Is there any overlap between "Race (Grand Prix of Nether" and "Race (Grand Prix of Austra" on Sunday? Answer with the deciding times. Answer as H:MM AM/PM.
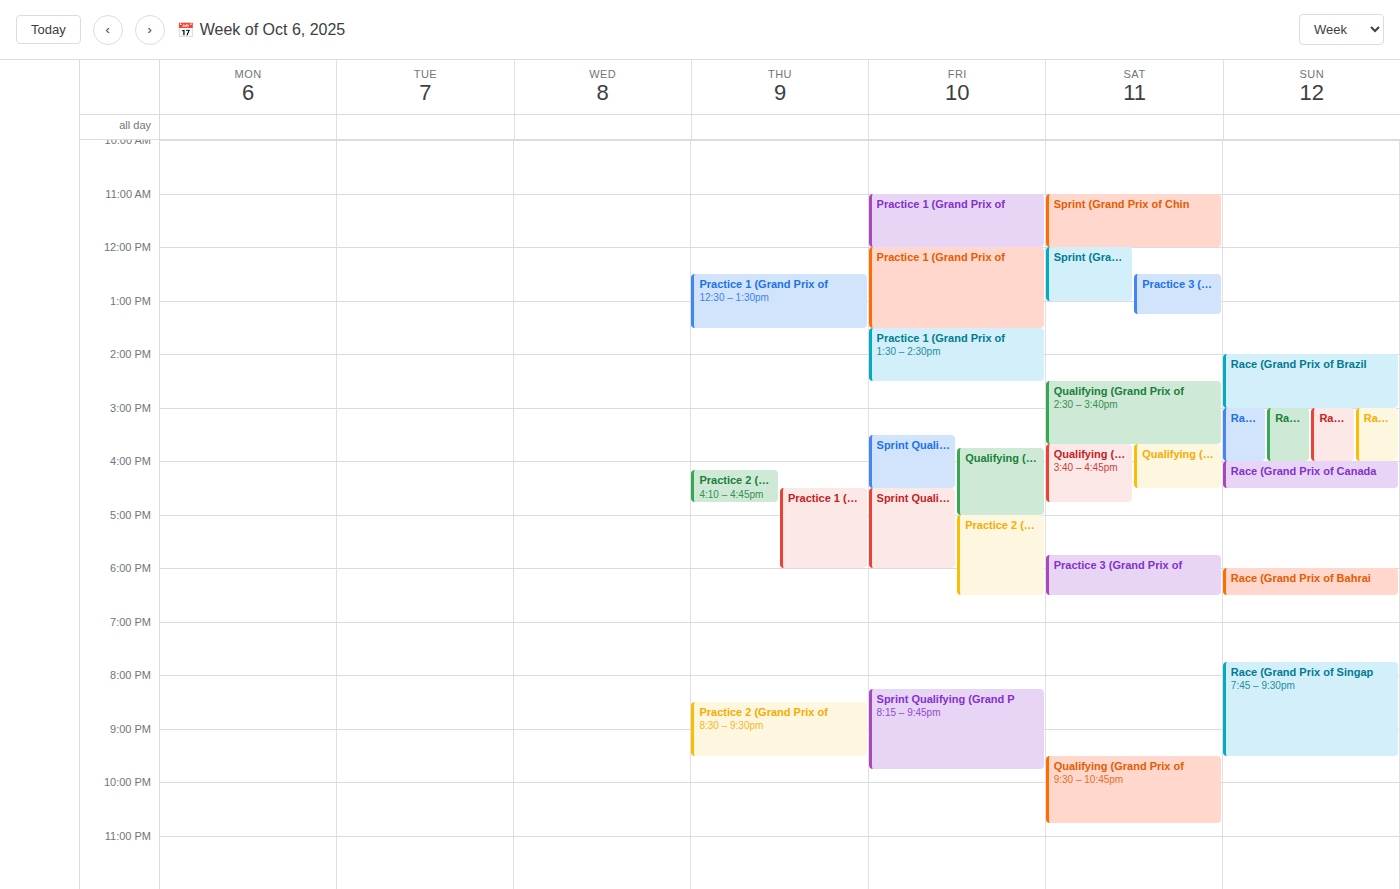
"Race (Grand Prix of Austra" runs 3:00 PM to 4:00 PM, inside "Race (Grand Prix of Nether" -- they overlap.